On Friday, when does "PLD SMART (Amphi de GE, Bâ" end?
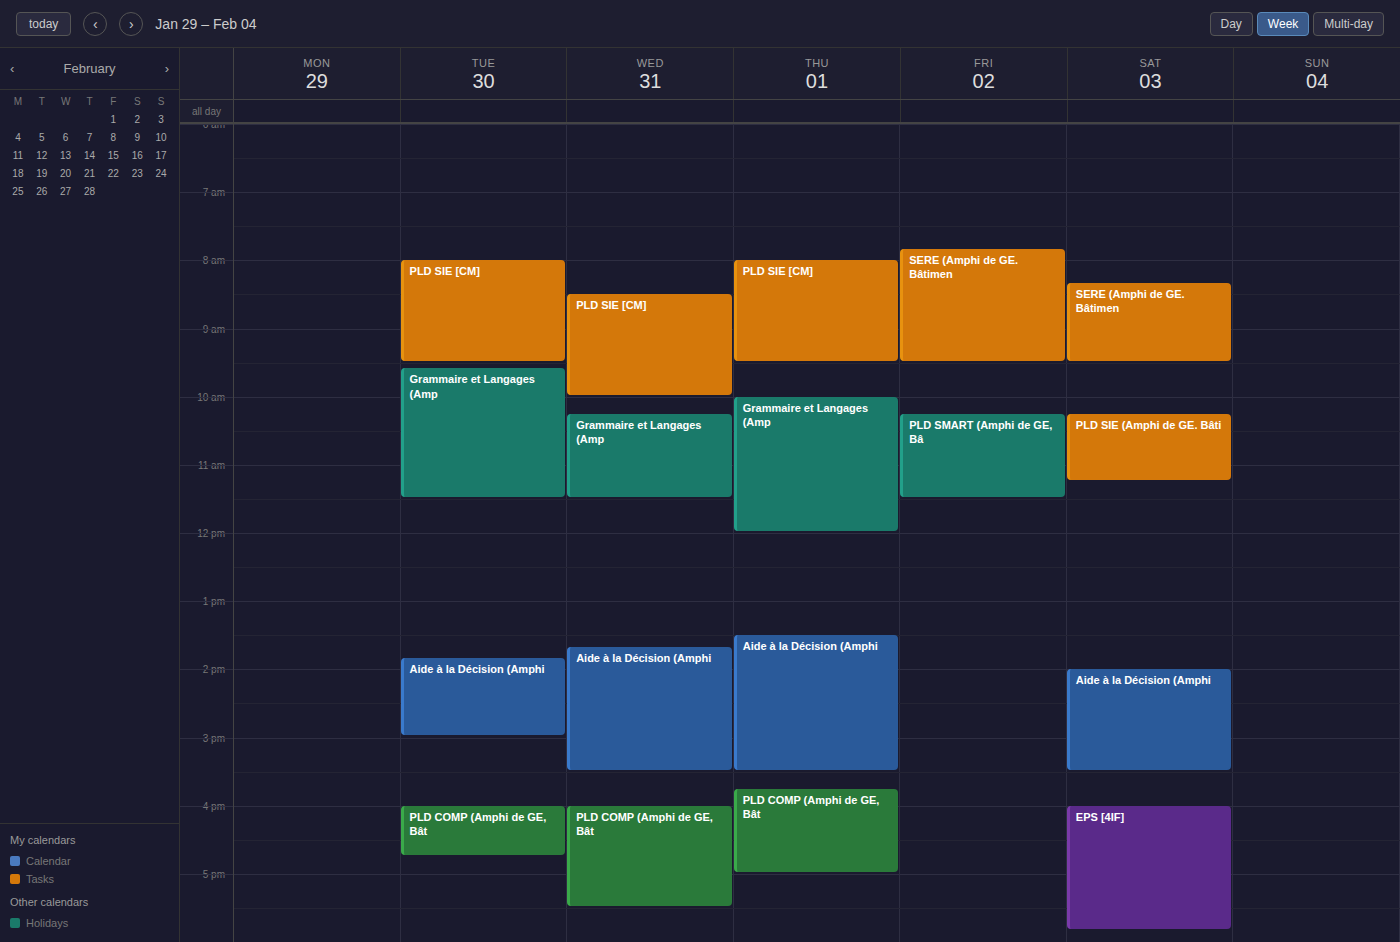
11:30